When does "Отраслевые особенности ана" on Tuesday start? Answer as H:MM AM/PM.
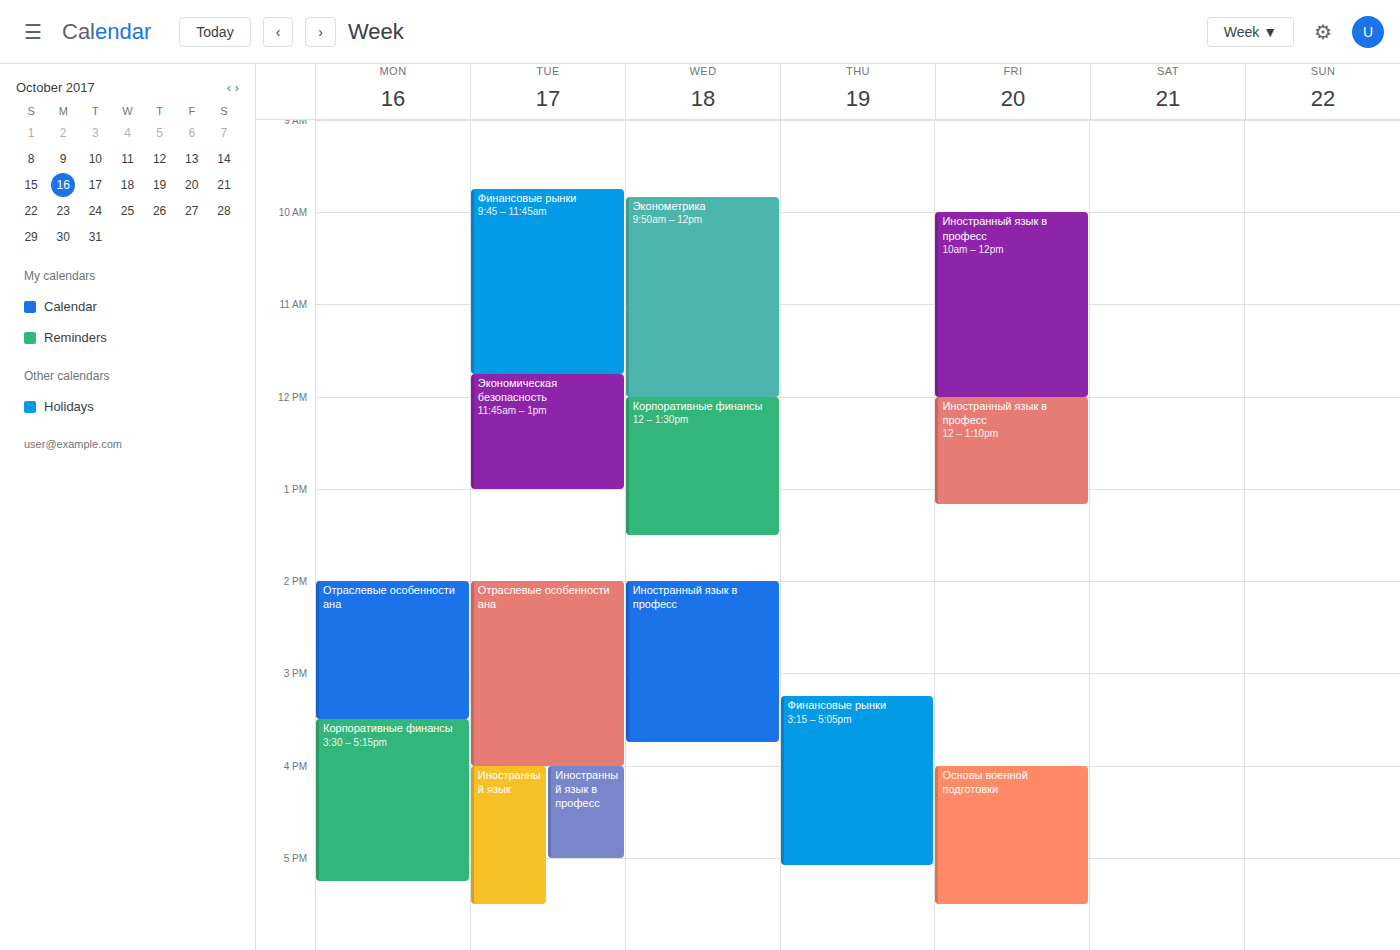
2:00 PM